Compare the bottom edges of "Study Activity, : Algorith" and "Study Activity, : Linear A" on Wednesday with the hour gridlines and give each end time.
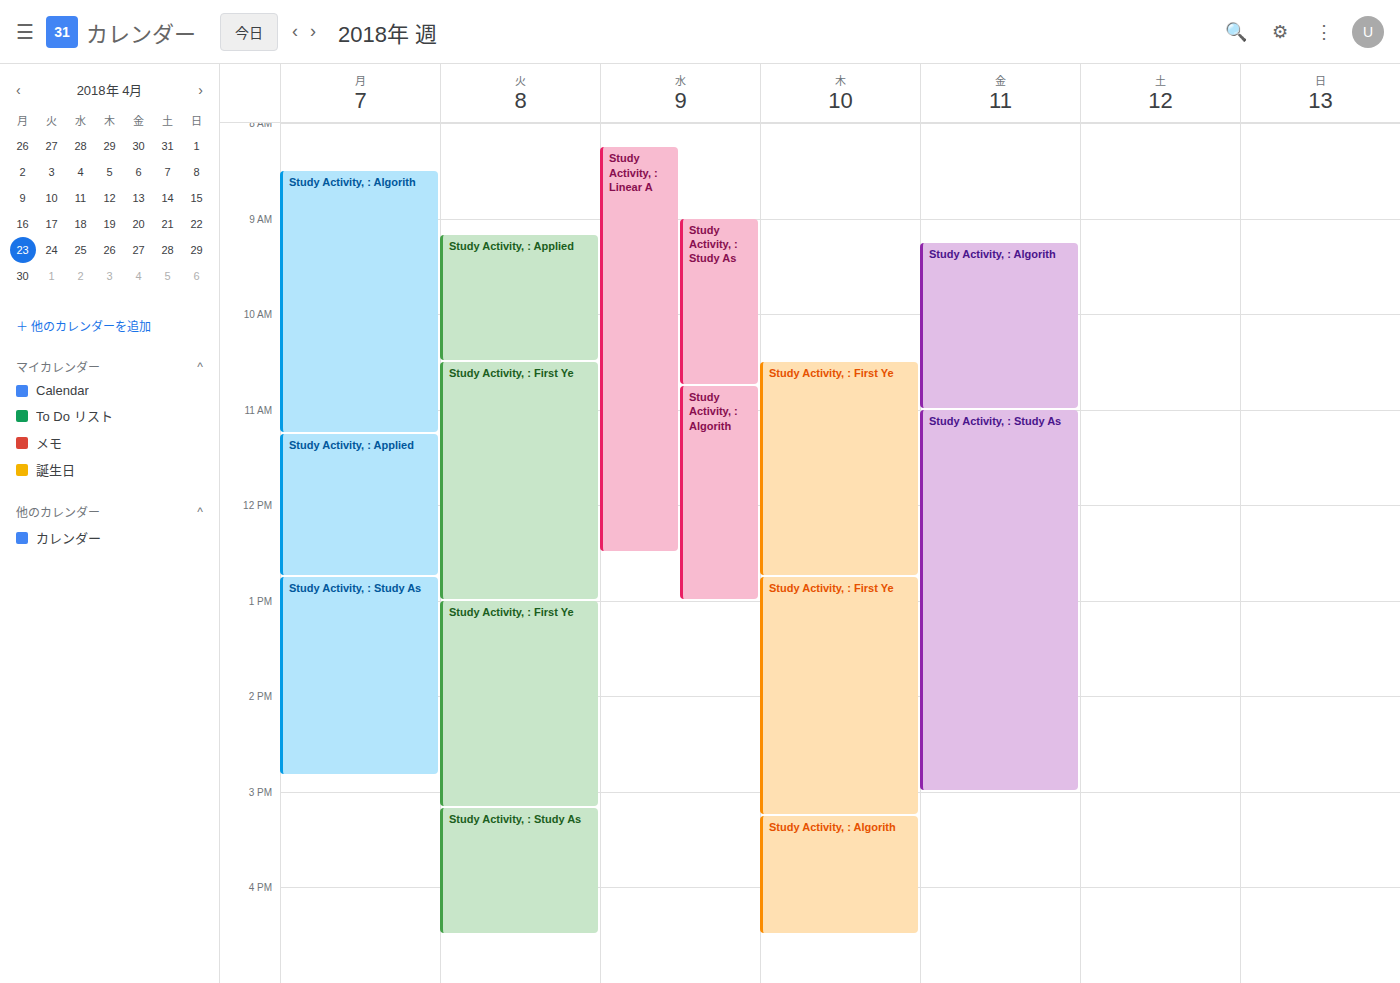
"Study Activity, : Algorith": 1:00 PM, exactly on the 1 PM line. "Study Activity, : Linear A": 12:30 PM, halfway between the 12 PM and 1 PM lines.